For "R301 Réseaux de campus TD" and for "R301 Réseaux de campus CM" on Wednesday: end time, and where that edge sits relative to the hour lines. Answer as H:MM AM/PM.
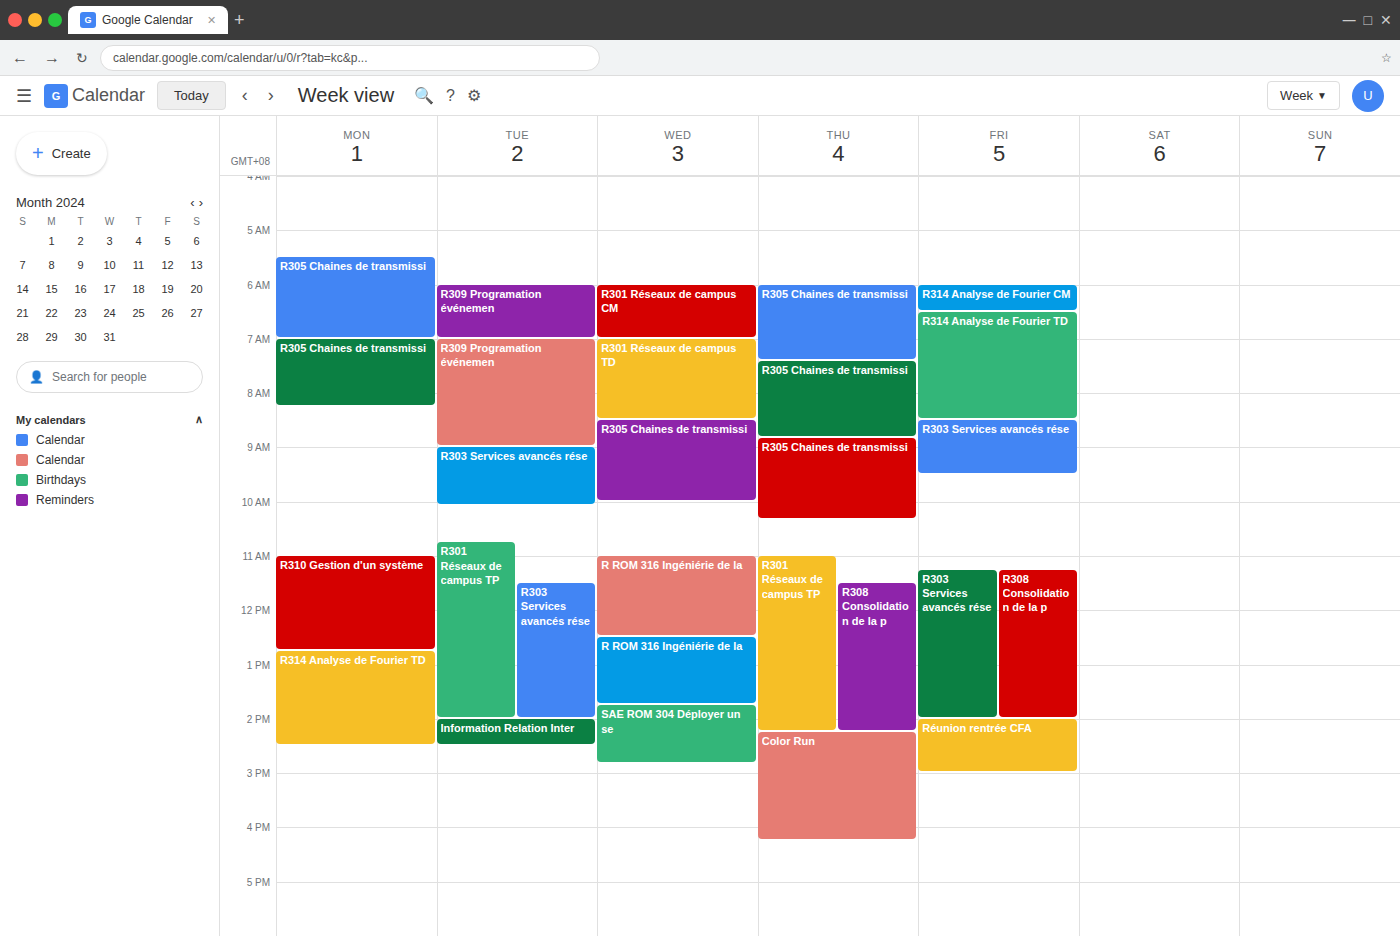
"R301 Réseaux de campus TD": 8:30 AM, halfway between the 8 AM and 9 AM lines. "R301 Réseaux de campus CM": 7:00 AM, exactly on the 7 AM line.